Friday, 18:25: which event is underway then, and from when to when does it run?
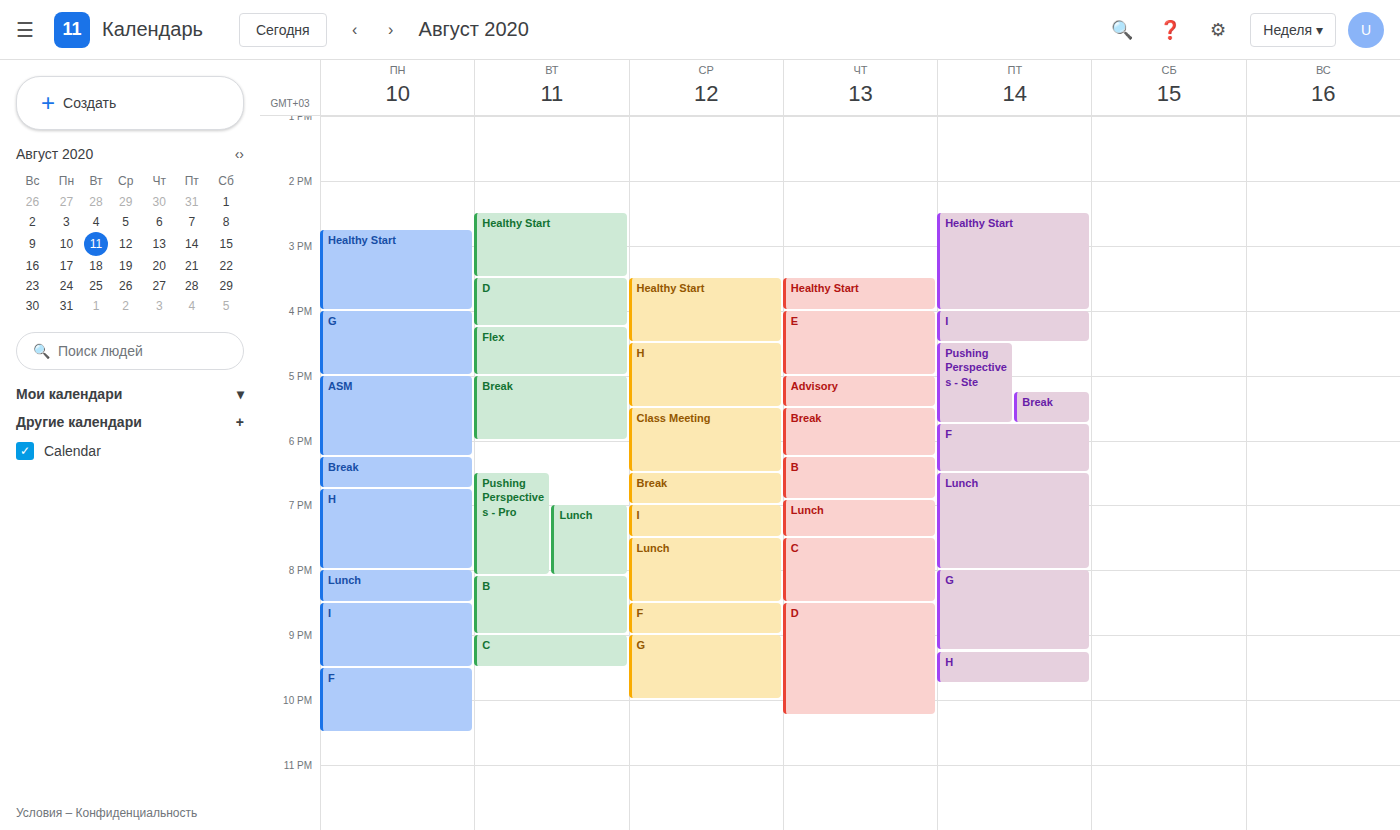
"F", 17:45 to 18:30